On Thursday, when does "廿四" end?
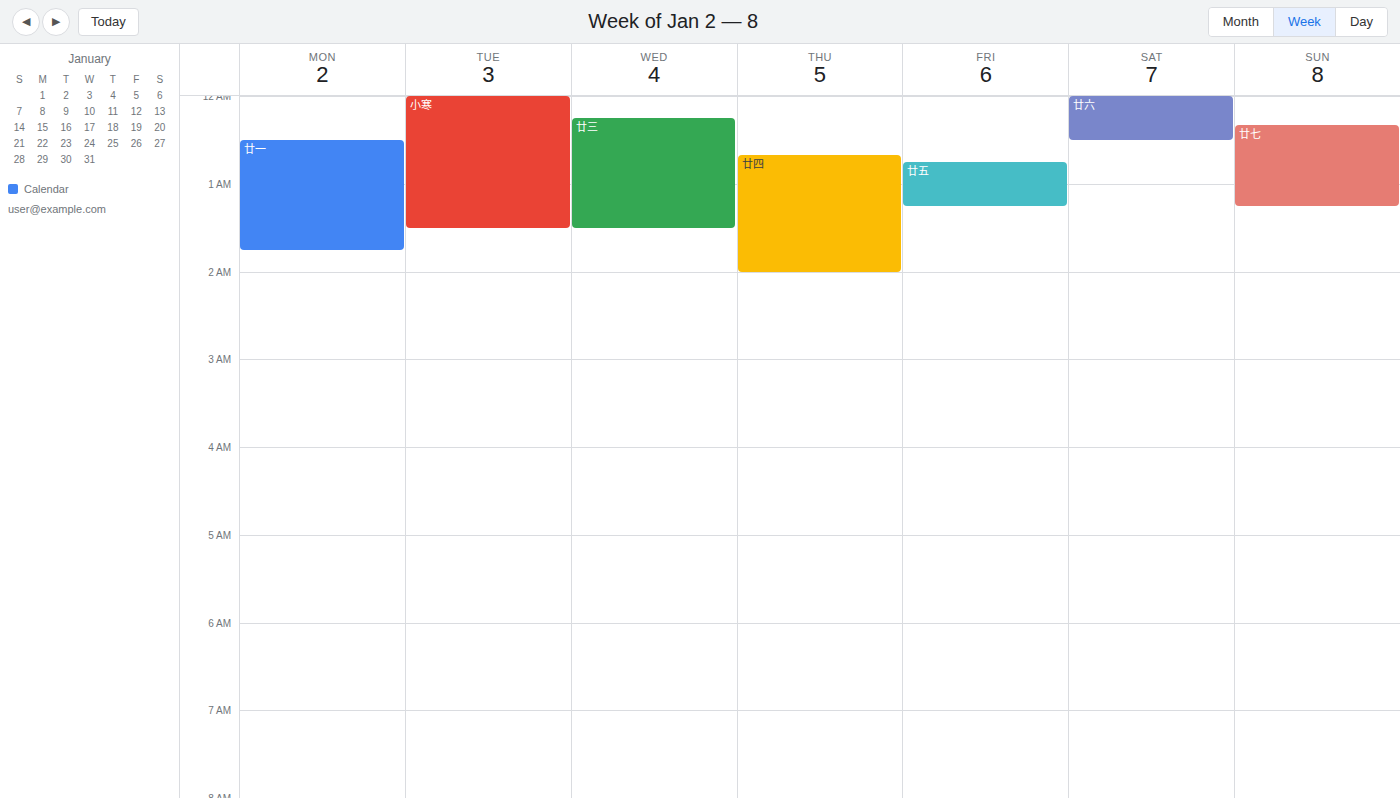
02:00